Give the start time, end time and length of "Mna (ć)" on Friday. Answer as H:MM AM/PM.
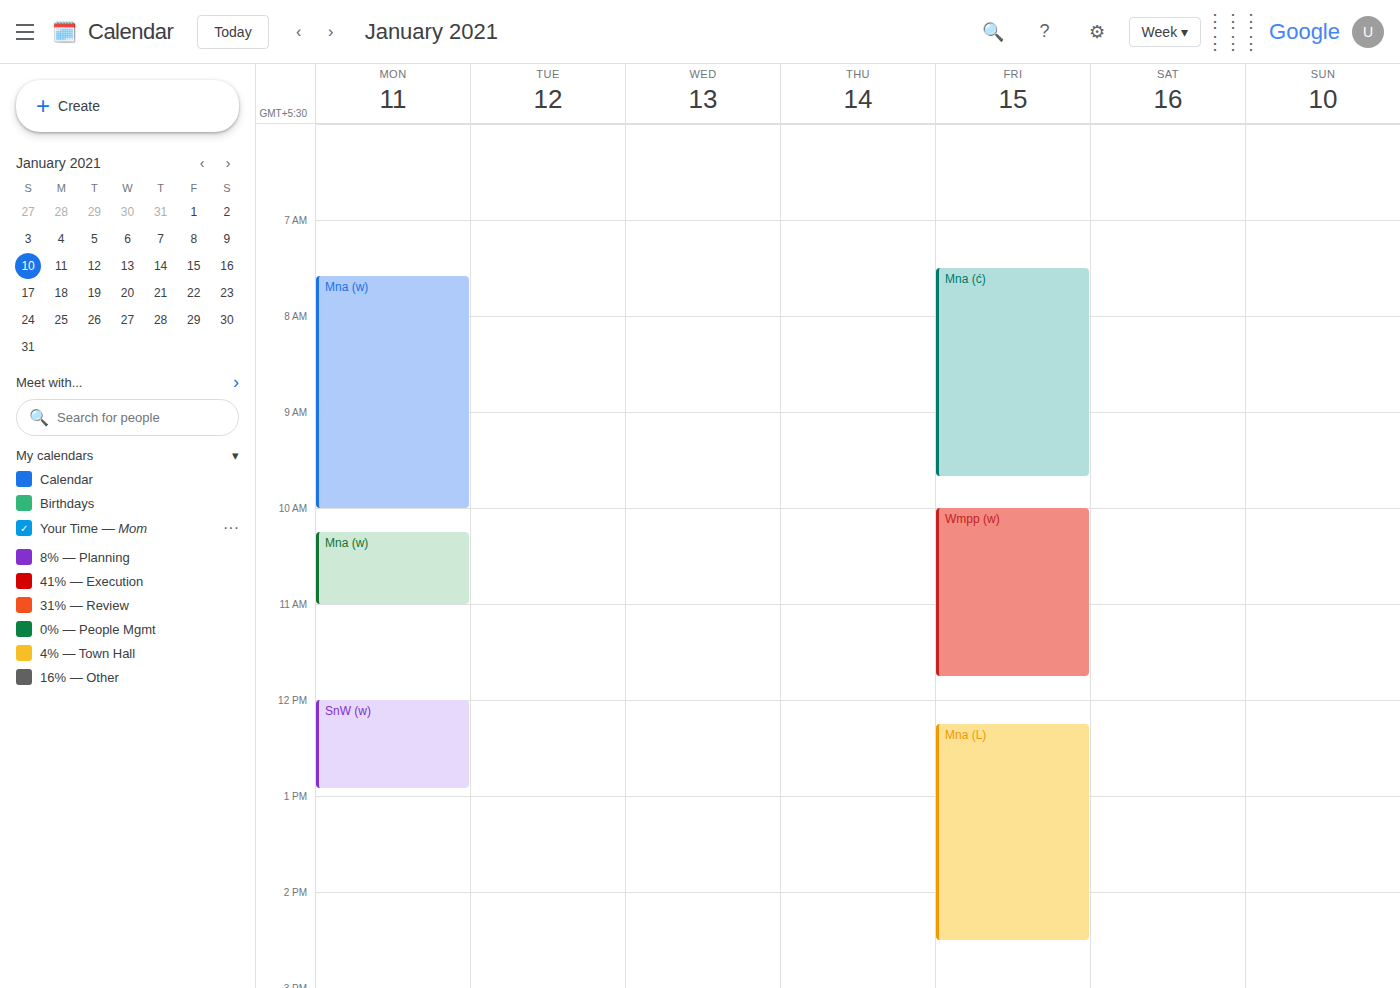
7:30 AM to 9:40 AM, 2 hours 10 minutes